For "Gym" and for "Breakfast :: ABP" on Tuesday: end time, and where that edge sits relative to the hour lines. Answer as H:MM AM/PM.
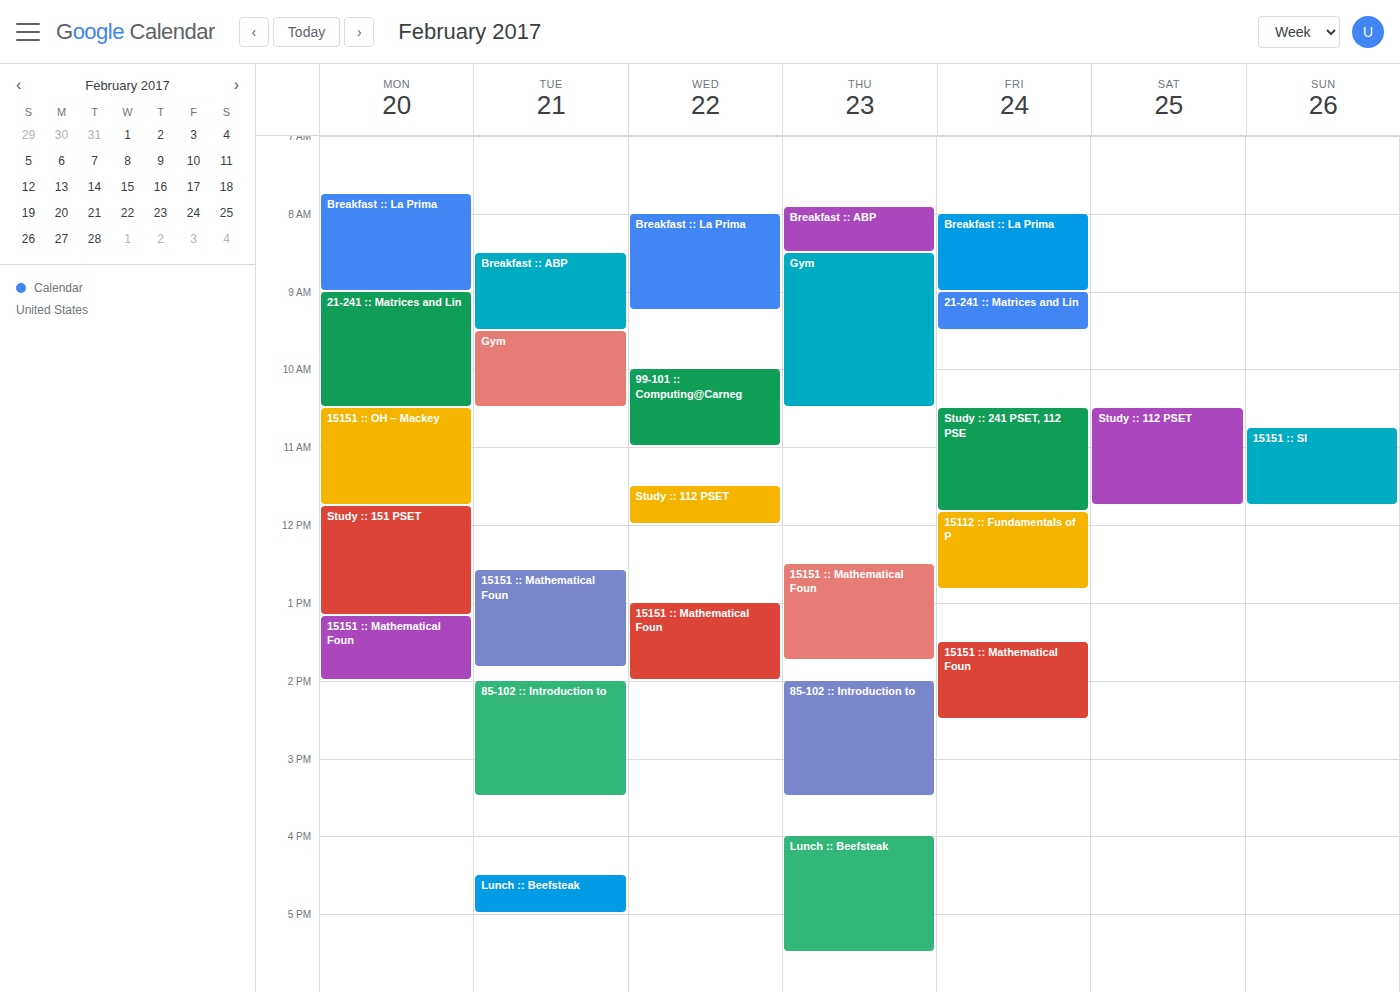
"Gym": 10:30 AM, halfway between the 10 AM and 11 AM lines. "Breakfast :: ABP": 9:30 AM, halfway between the 9 AM and 10 AM lines.